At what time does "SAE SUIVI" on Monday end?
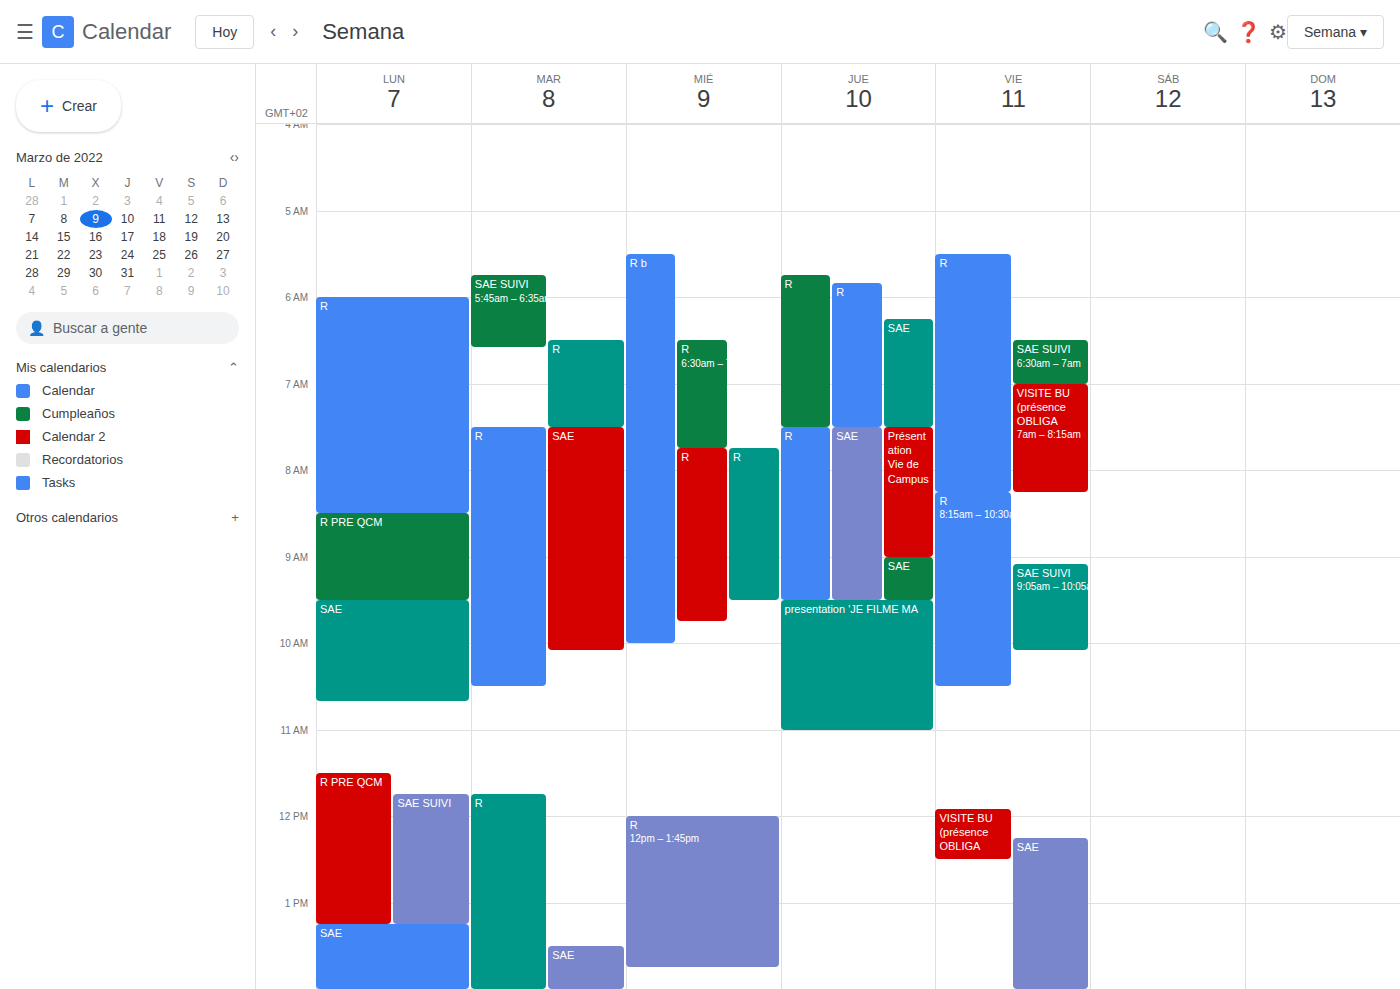
1:15 PM